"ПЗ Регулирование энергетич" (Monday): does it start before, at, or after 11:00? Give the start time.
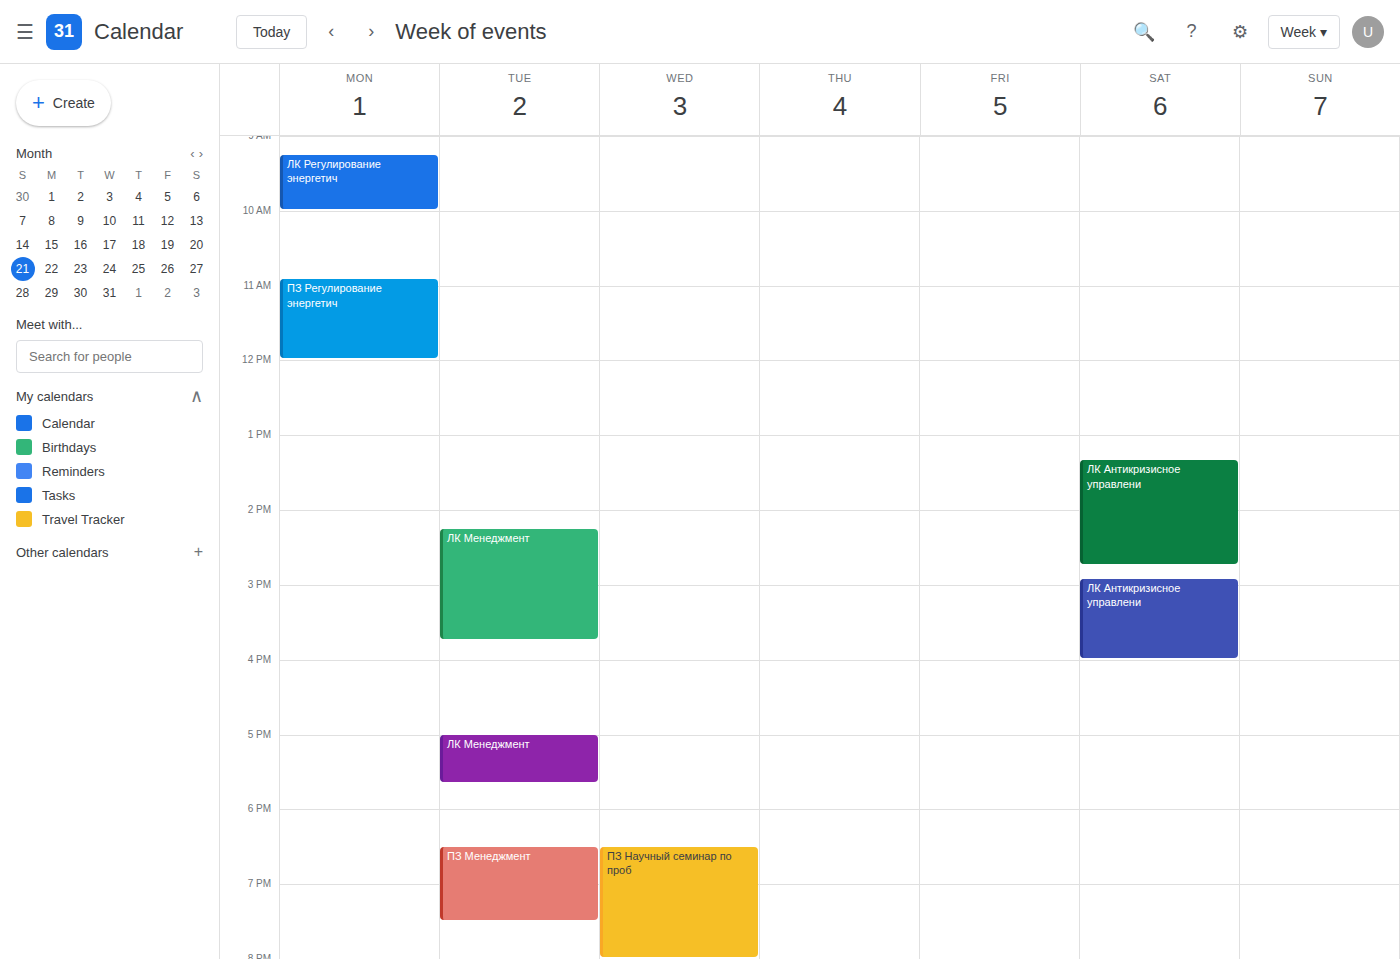
10:55 -- before 11:00, 5 minutes above the 11:00 line.